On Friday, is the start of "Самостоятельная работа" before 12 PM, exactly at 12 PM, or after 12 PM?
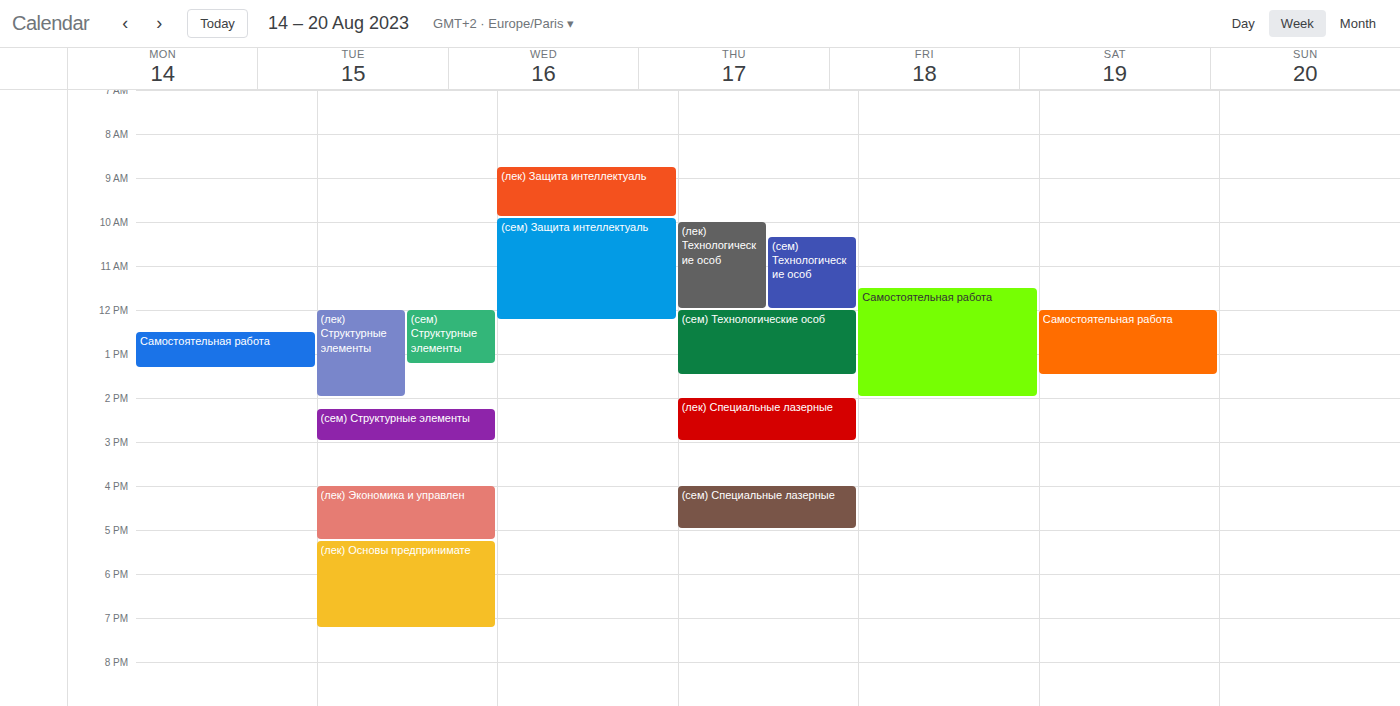
11:30 AM -- before 12 PM, 30 minutes above the 12 PM line.